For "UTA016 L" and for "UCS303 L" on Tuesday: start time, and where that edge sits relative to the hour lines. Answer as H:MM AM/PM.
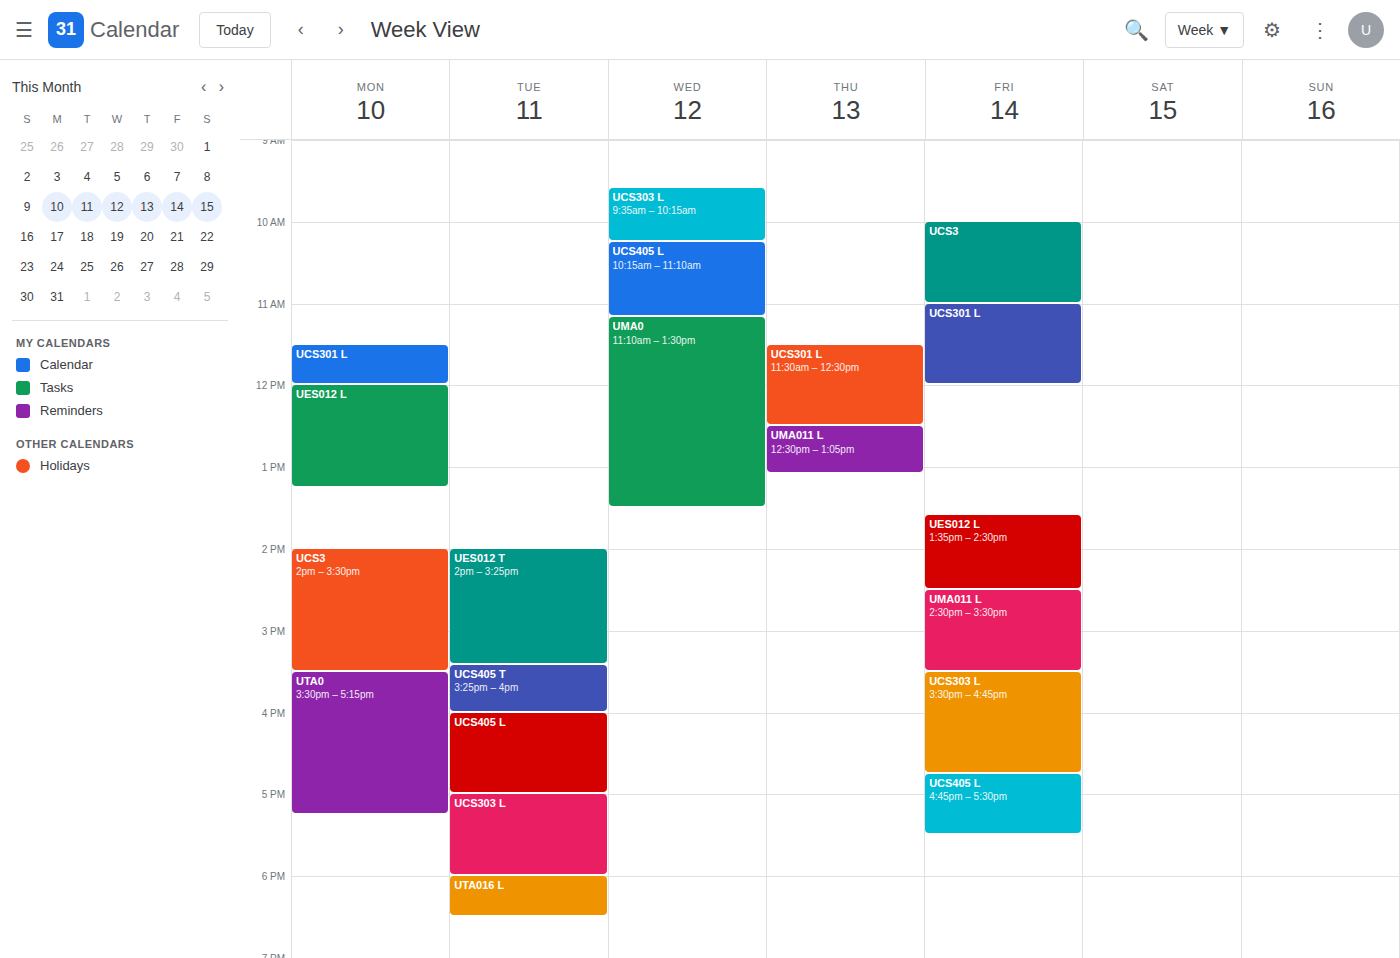
"UTA016 L": 6:00 PM, exactly on the 6 PM line. "UCS303 L": 5:00 PM, exactly on the 5 PM line.